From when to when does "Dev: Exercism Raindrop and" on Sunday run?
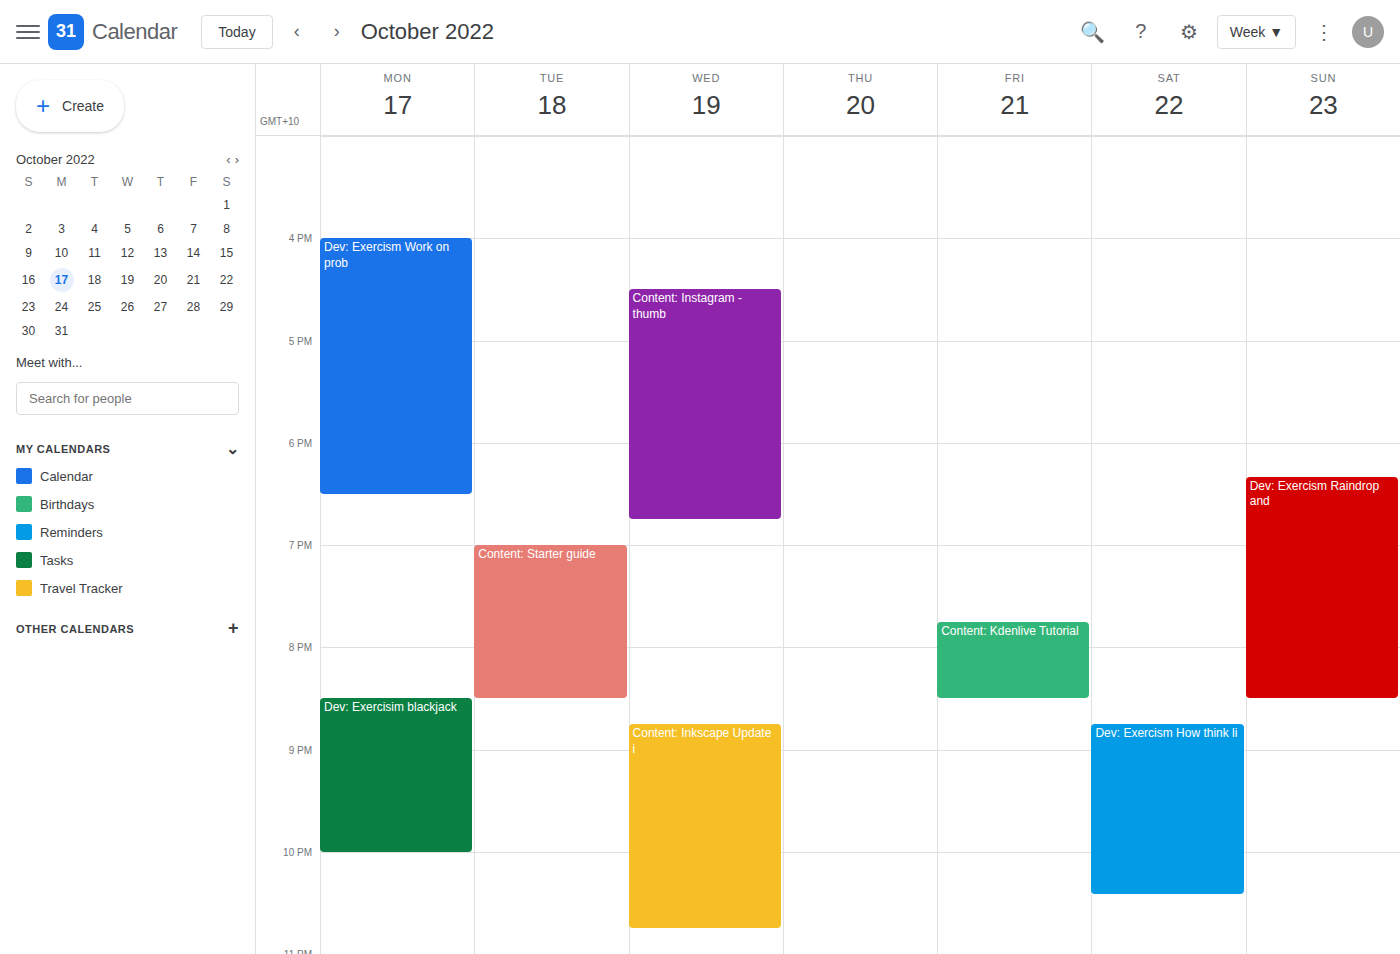
6:20 PM to 8:30 PM